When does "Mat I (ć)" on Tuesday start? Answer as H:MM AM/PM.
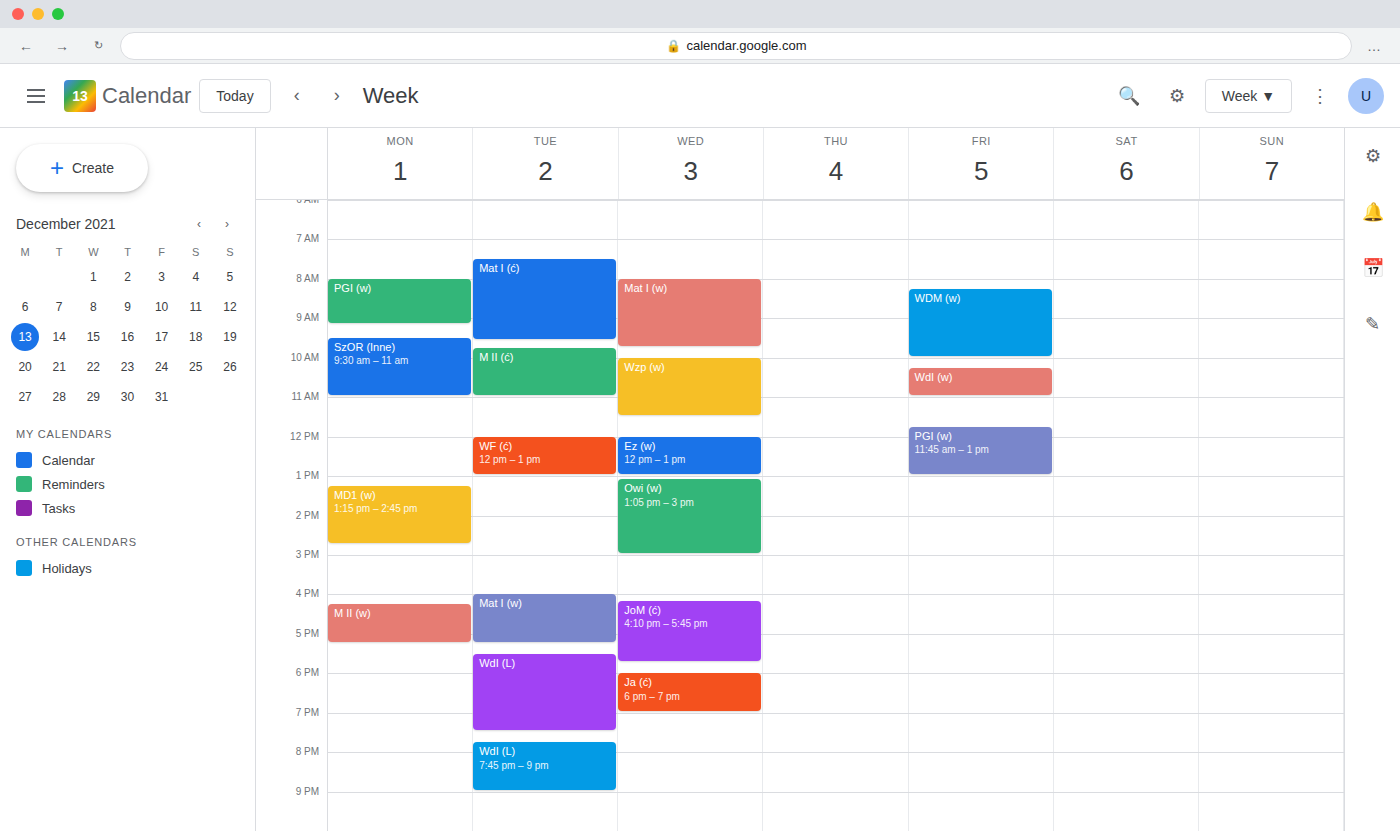
7:30 AM